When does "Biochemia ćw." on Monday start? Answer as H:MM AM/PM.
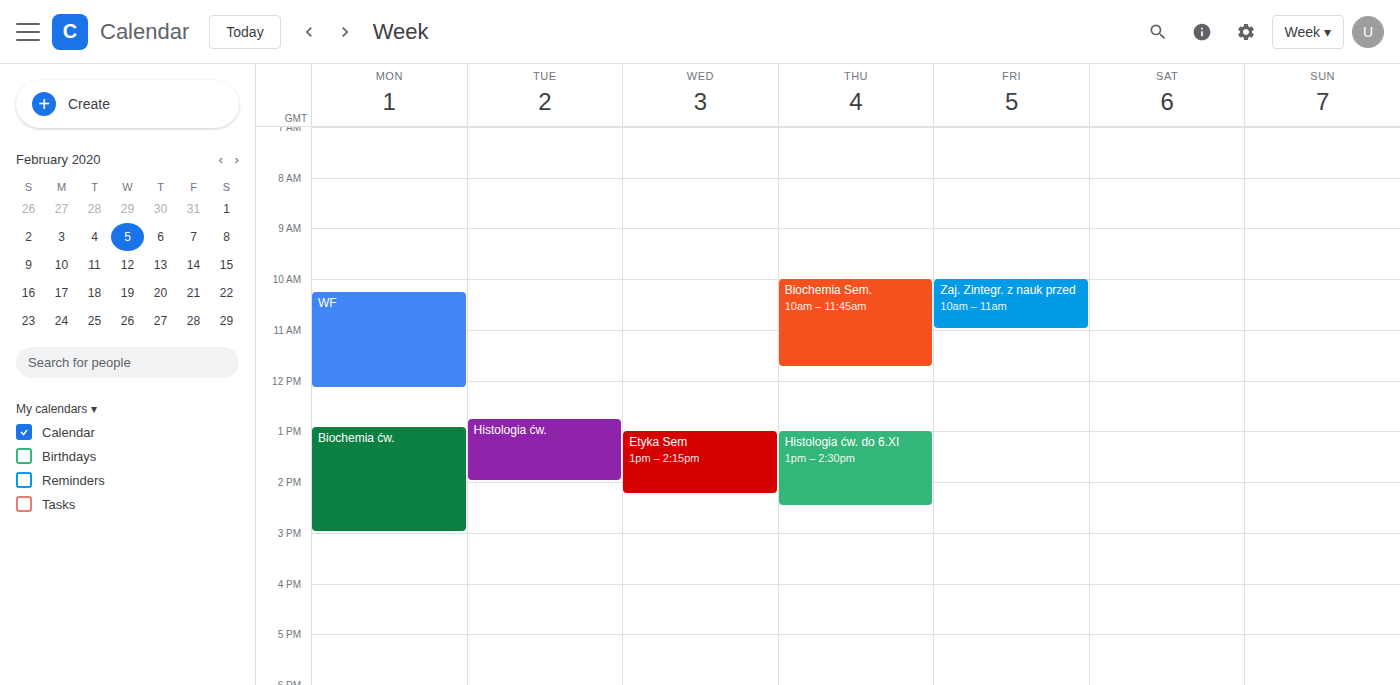
12:55 PM